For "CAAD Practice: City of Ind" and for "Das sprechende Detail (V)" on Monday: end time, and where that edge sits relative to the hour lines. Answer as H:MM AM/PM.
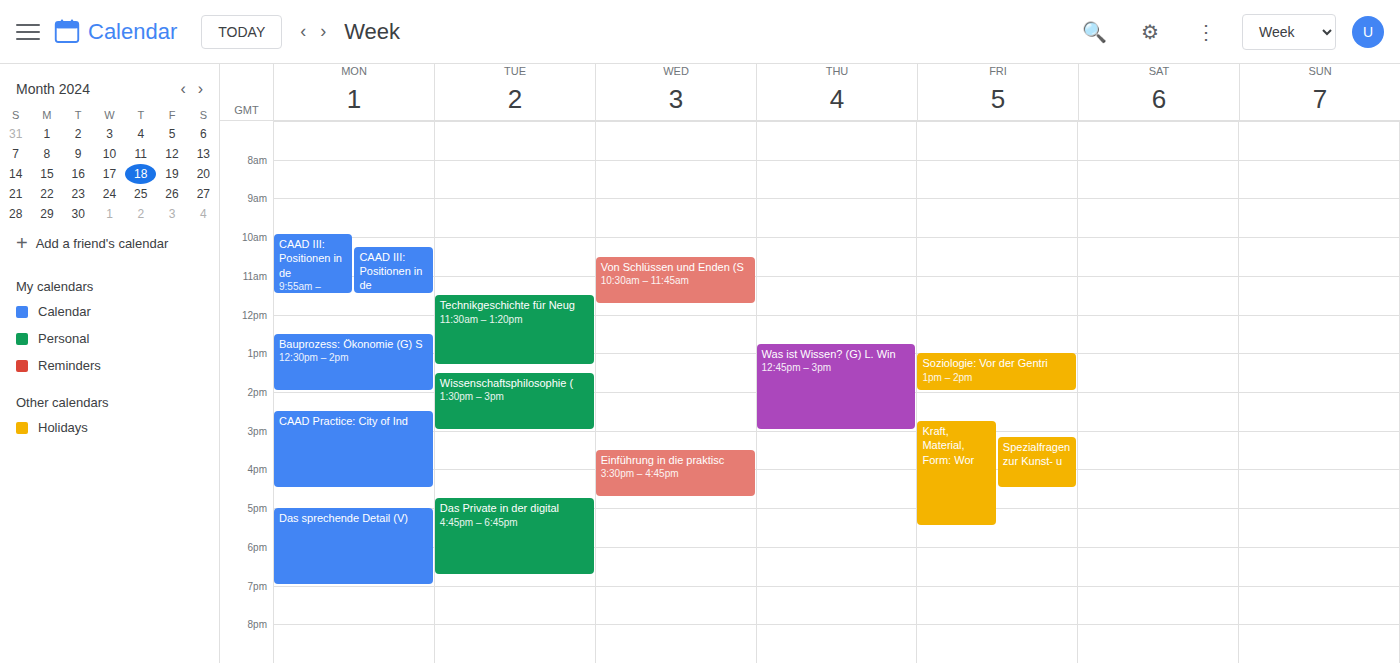
"CAAD Practice: City of Ind": 4:30 PM, halfway between the 4 PM and 5 PM lines. "Das sprechende Detail (V)": 7:00 PM, exactly on the 7 PM line.